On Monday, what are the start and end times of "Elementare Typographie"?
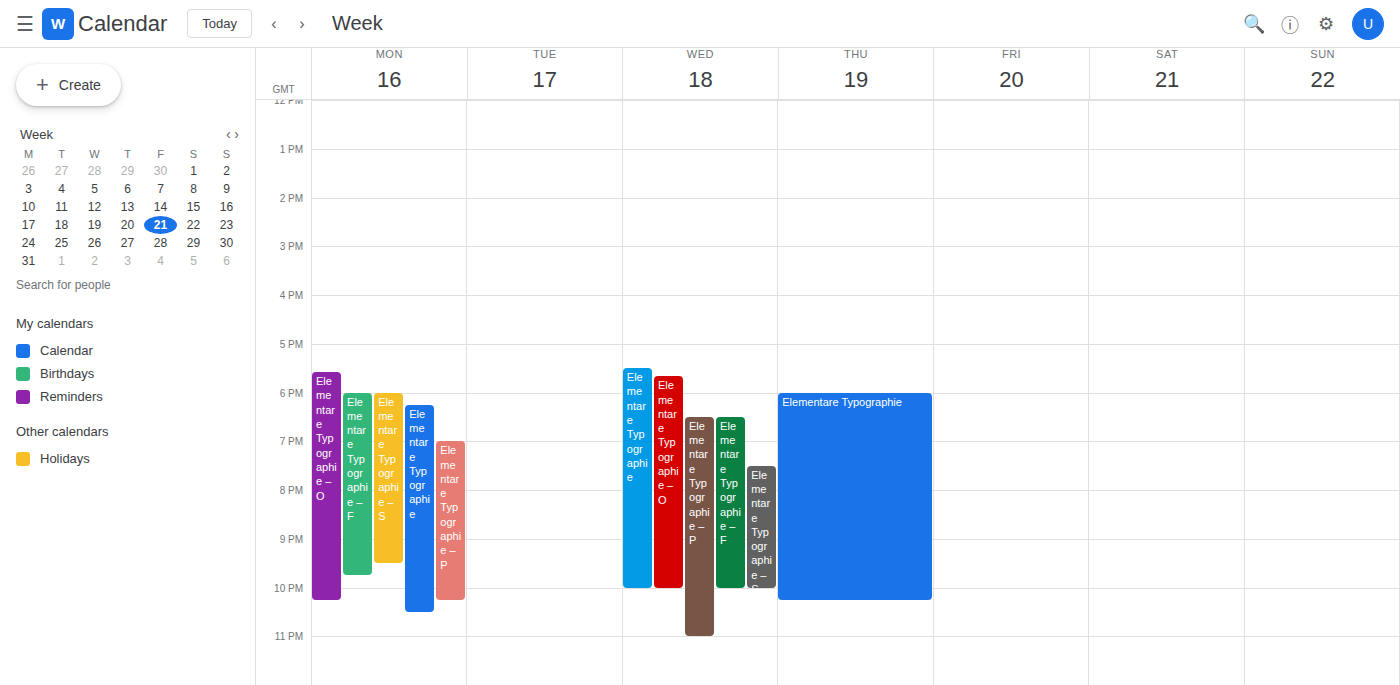
6:15 PM to 10:30 PM